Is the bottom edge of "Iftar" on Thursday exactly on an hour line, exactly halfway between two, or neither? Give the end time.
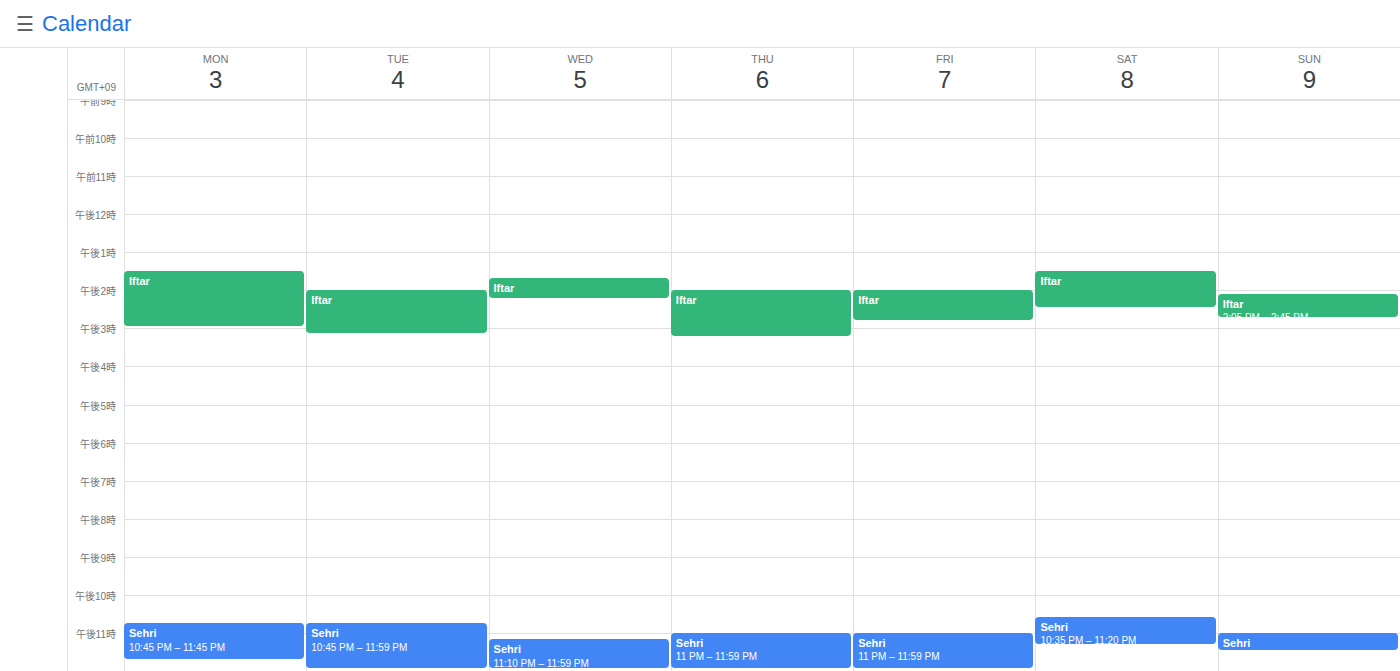
3:15 PM -- neither: a quarter of the way from the 3 PM line to the 4 PM line.